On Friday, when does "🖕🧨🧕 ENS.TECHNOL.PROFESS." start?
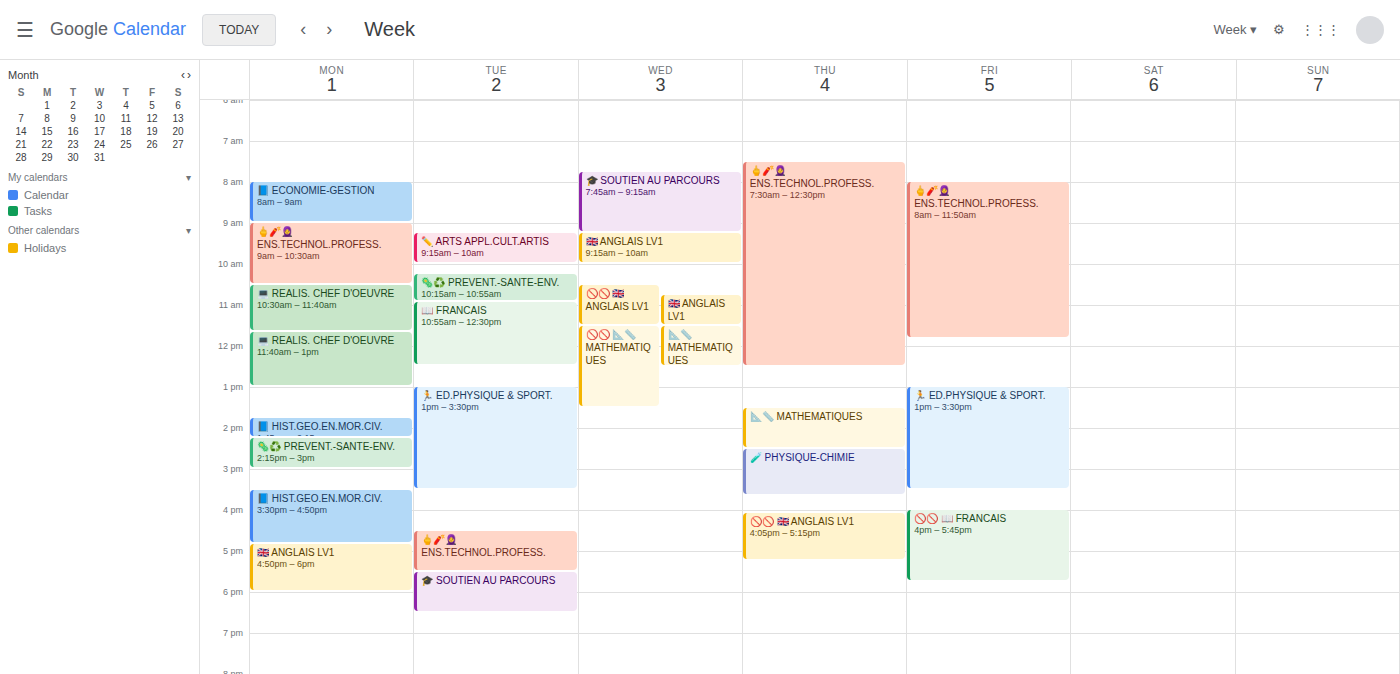
8:00 AM